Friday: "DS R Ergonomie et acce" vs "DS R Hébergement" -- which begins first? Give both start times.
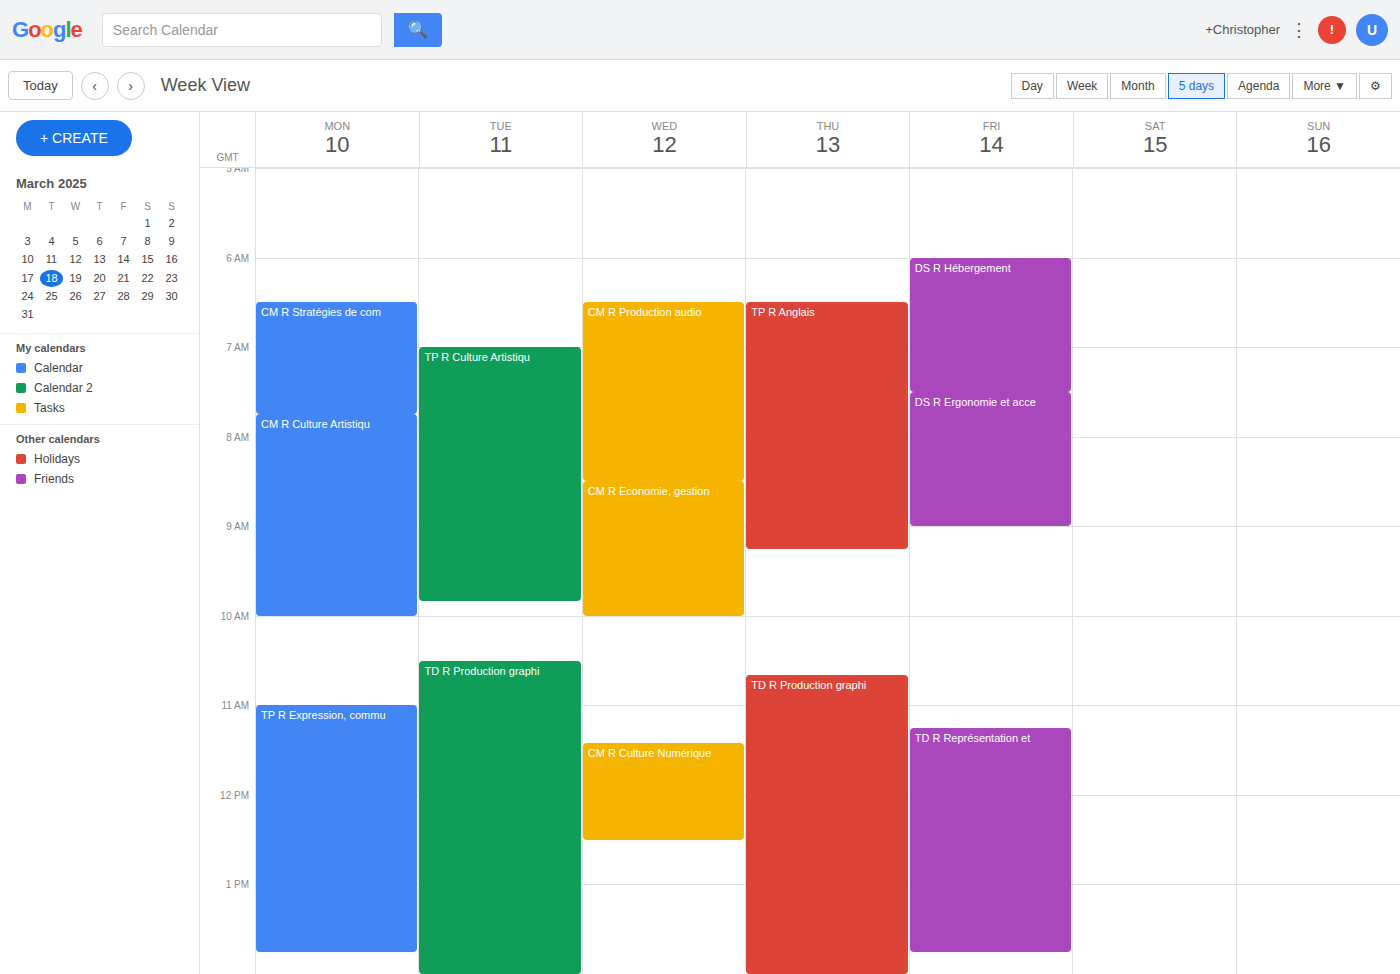
"DS R Hébergement" 6:00 AM; "DS R Ergonomie et acce" 7:30 AM.